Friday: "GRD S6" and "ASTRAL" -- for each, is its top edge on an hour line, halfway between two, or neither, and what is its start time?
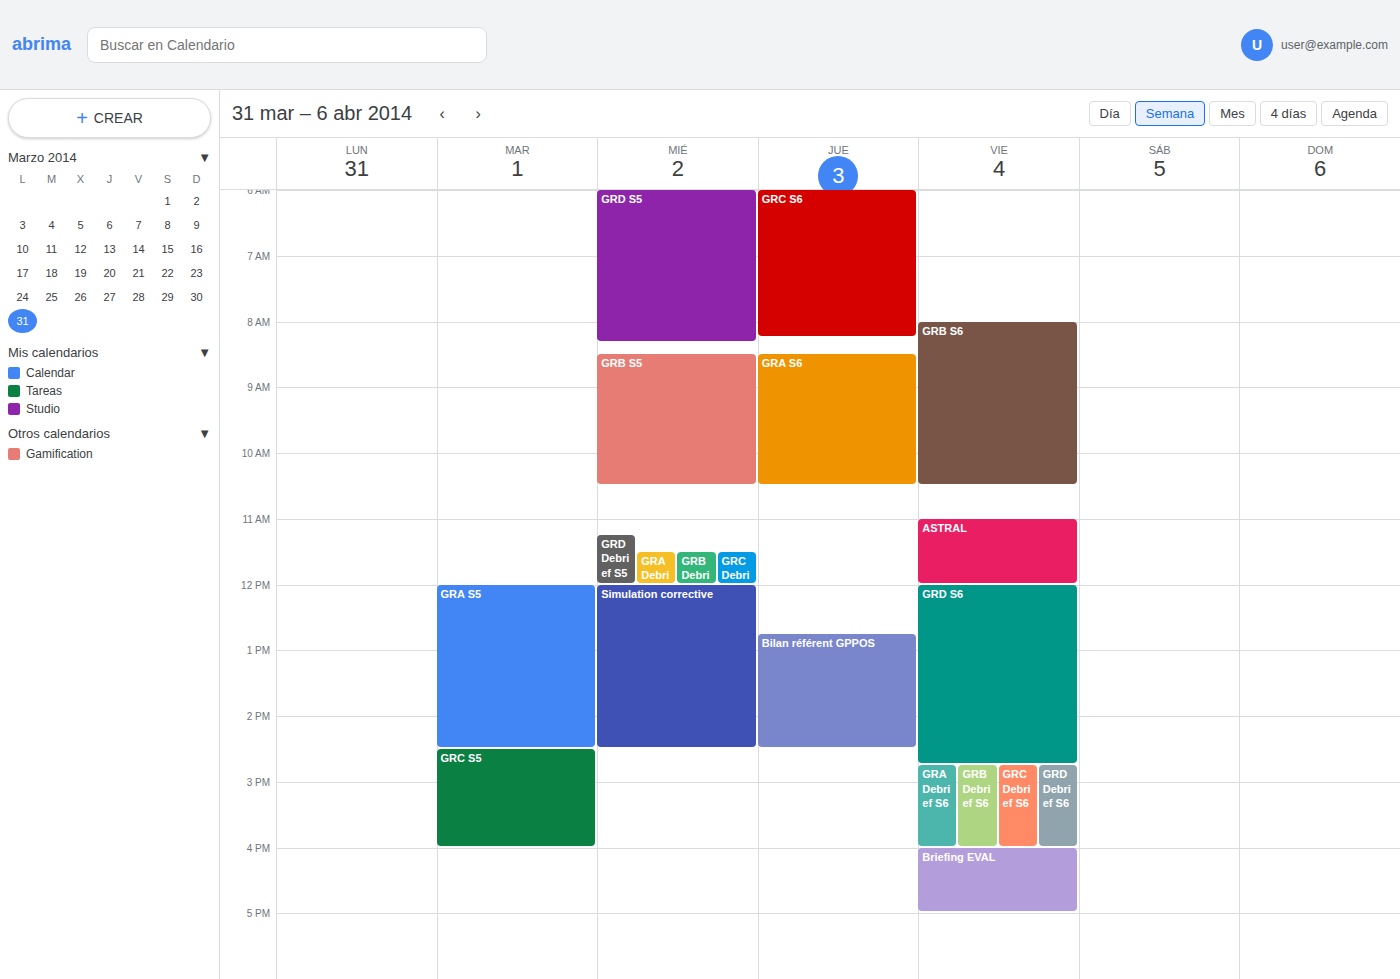
"GRD S6": 12:00 PM, exactly on the 12 PM line. "ASTRAL": 11:00 AM, exactly on the 11 AM line.